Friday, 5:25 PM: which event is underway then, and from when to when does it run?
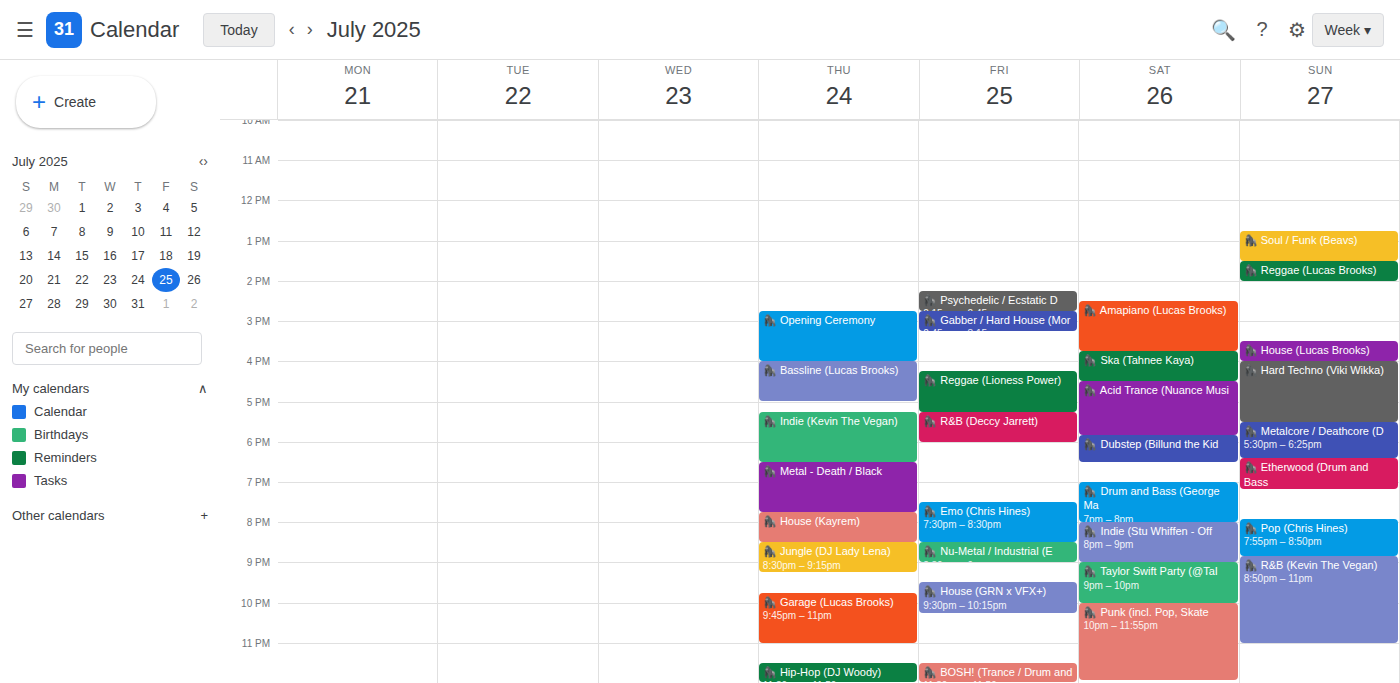
"🦍 R&B (Deccy Jarrett)", 5:15 PM to 6:00 PM